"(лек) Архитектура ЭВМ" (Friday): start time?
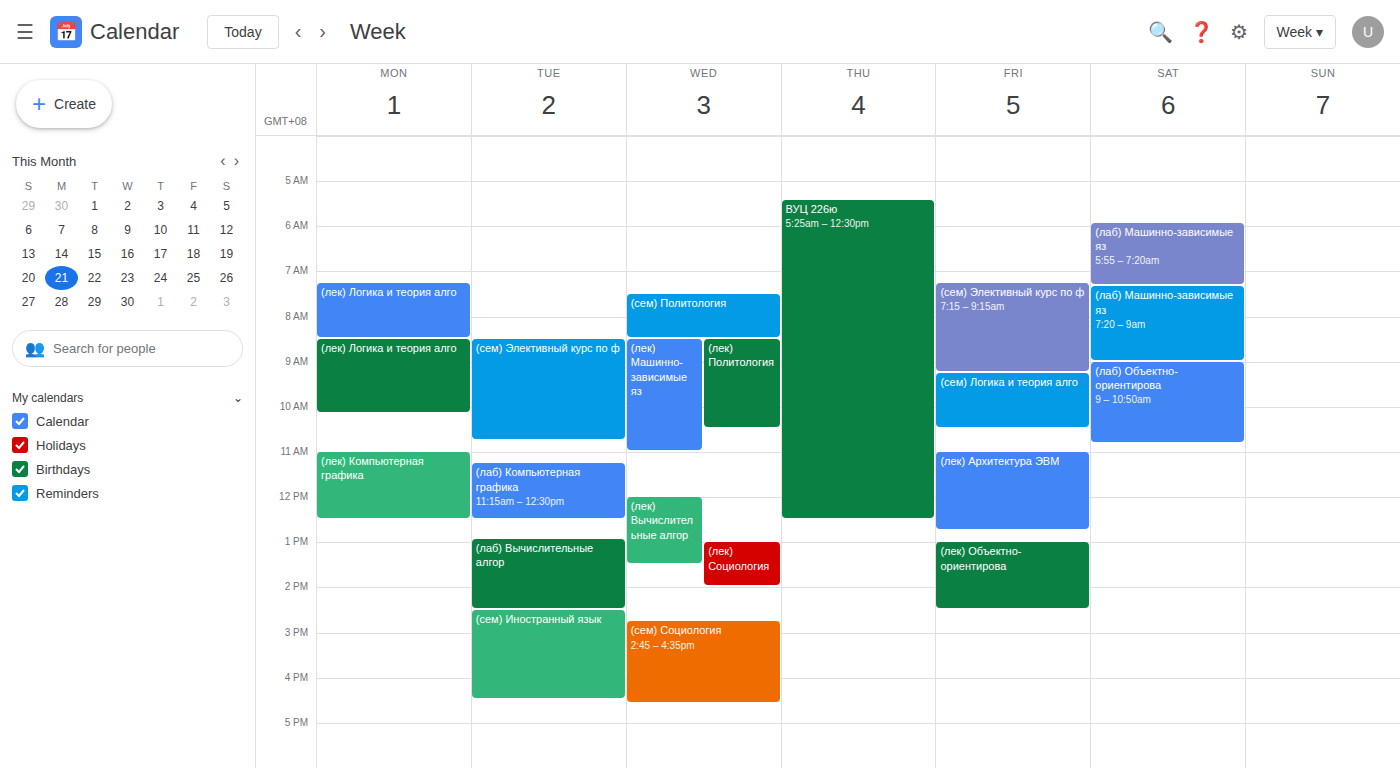
11:00 AM